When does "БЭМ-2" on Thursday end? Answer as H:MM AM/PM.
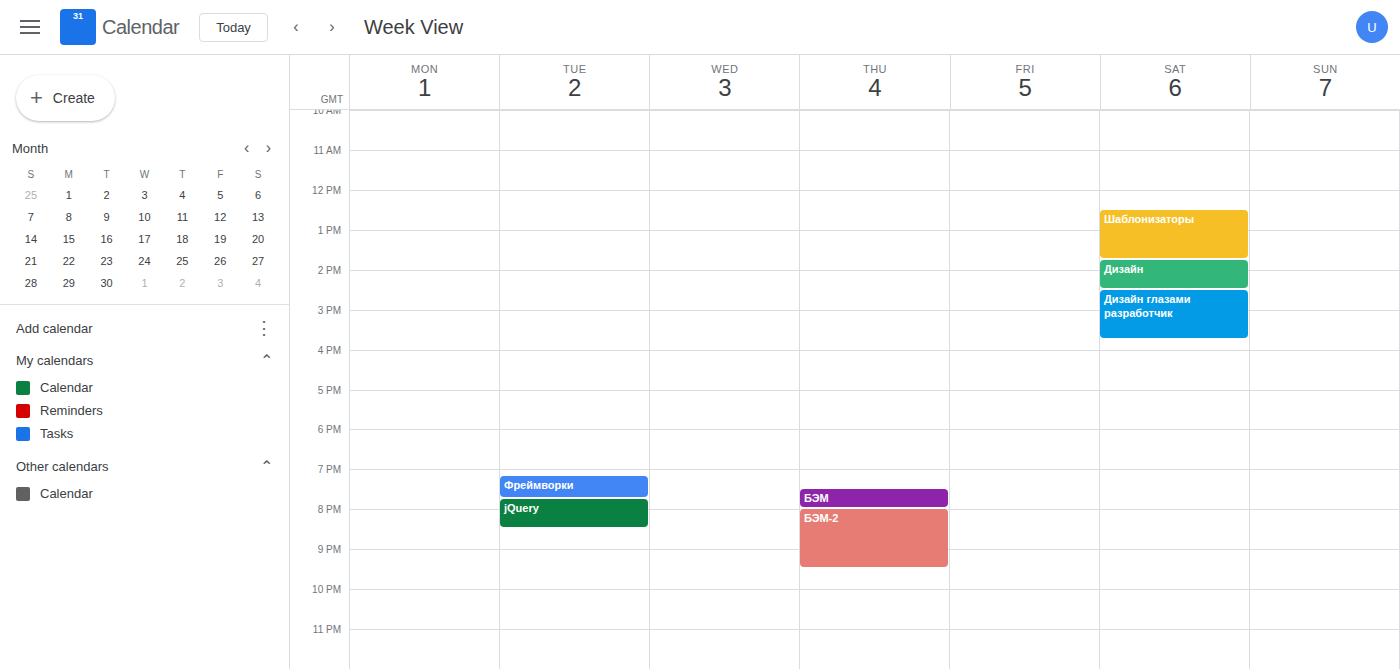
9:30 PM